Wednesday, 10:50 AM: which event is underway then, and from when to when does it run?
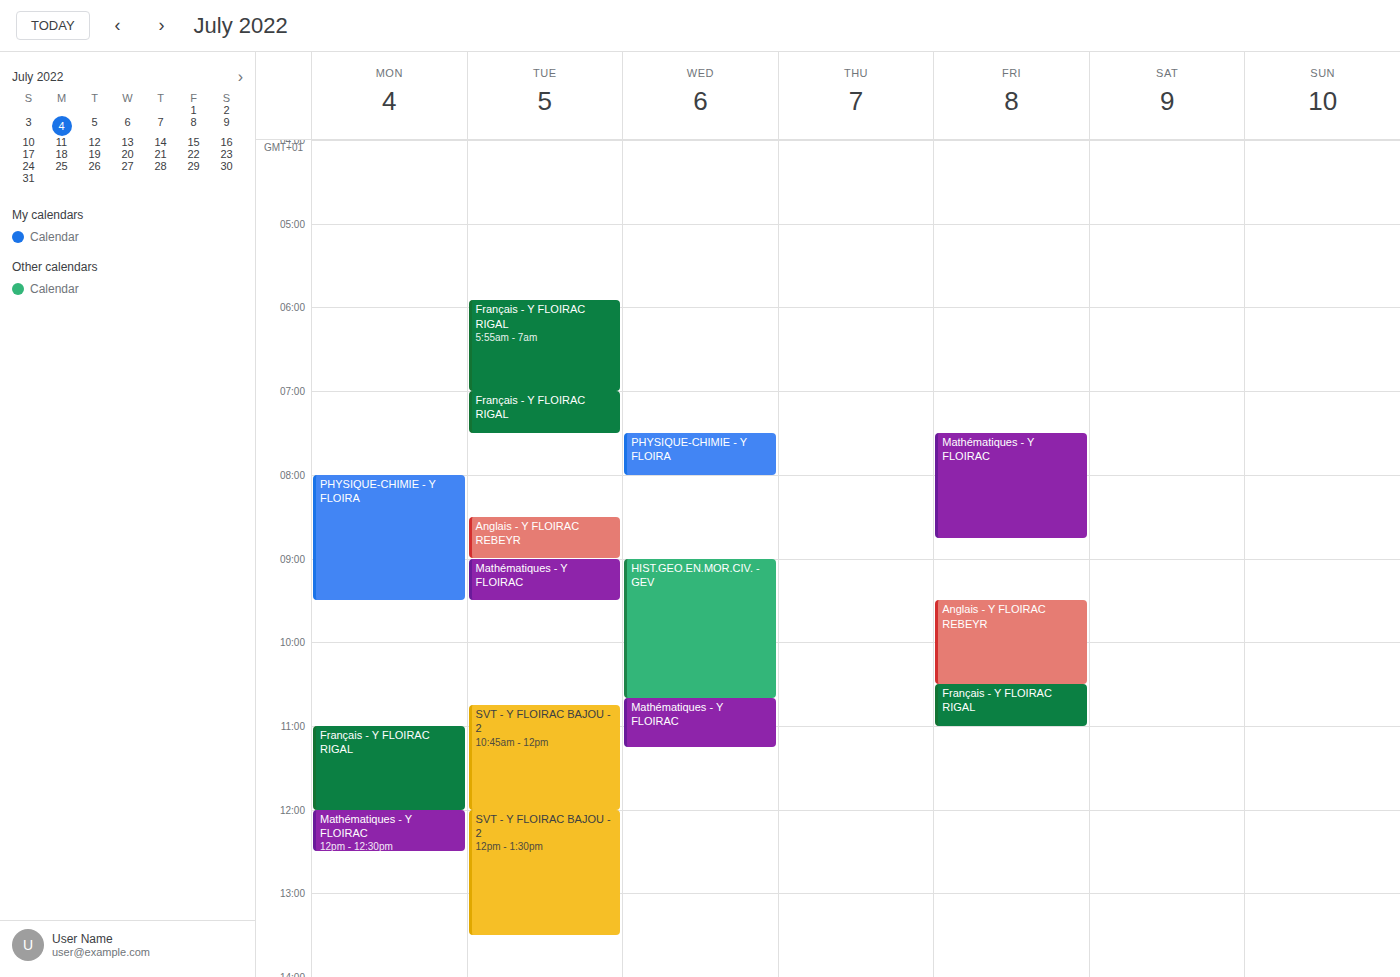
"Mathématiques - Y FLOIRAC", 10:40 AM to 11:15 AM